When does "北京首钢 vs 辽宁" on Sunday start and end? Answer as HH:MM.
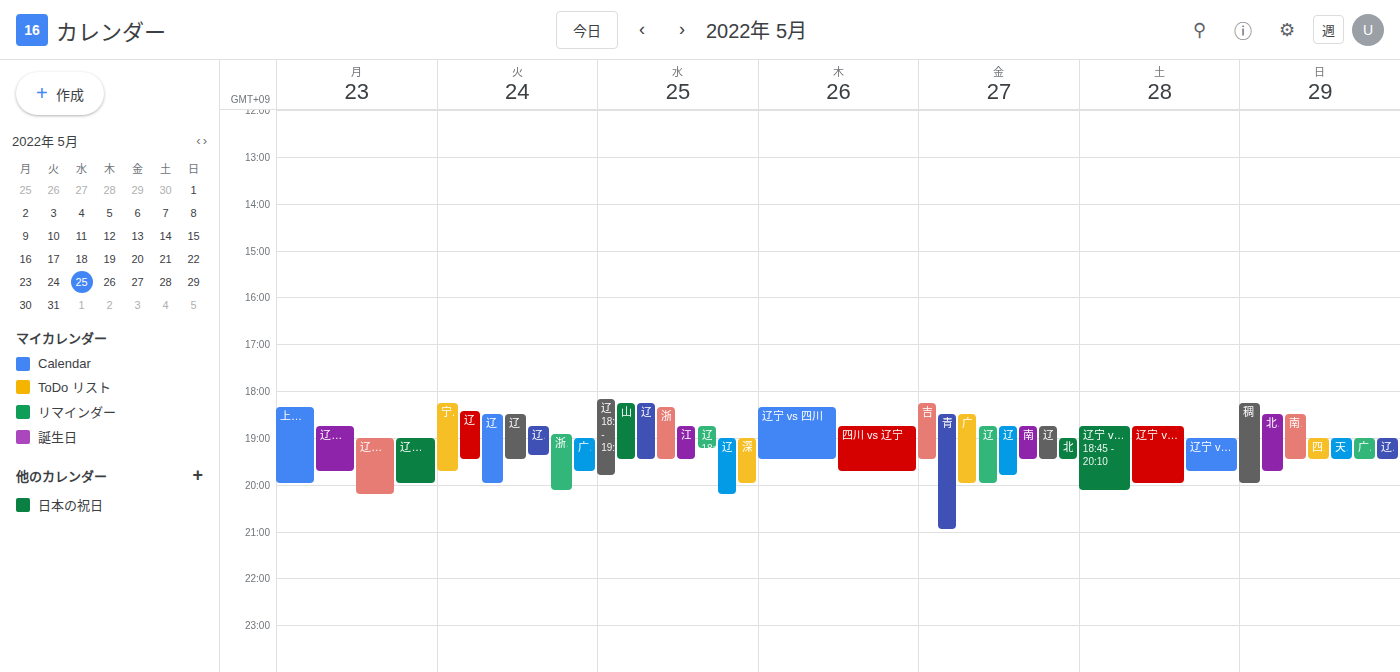
18:30 to 19:45